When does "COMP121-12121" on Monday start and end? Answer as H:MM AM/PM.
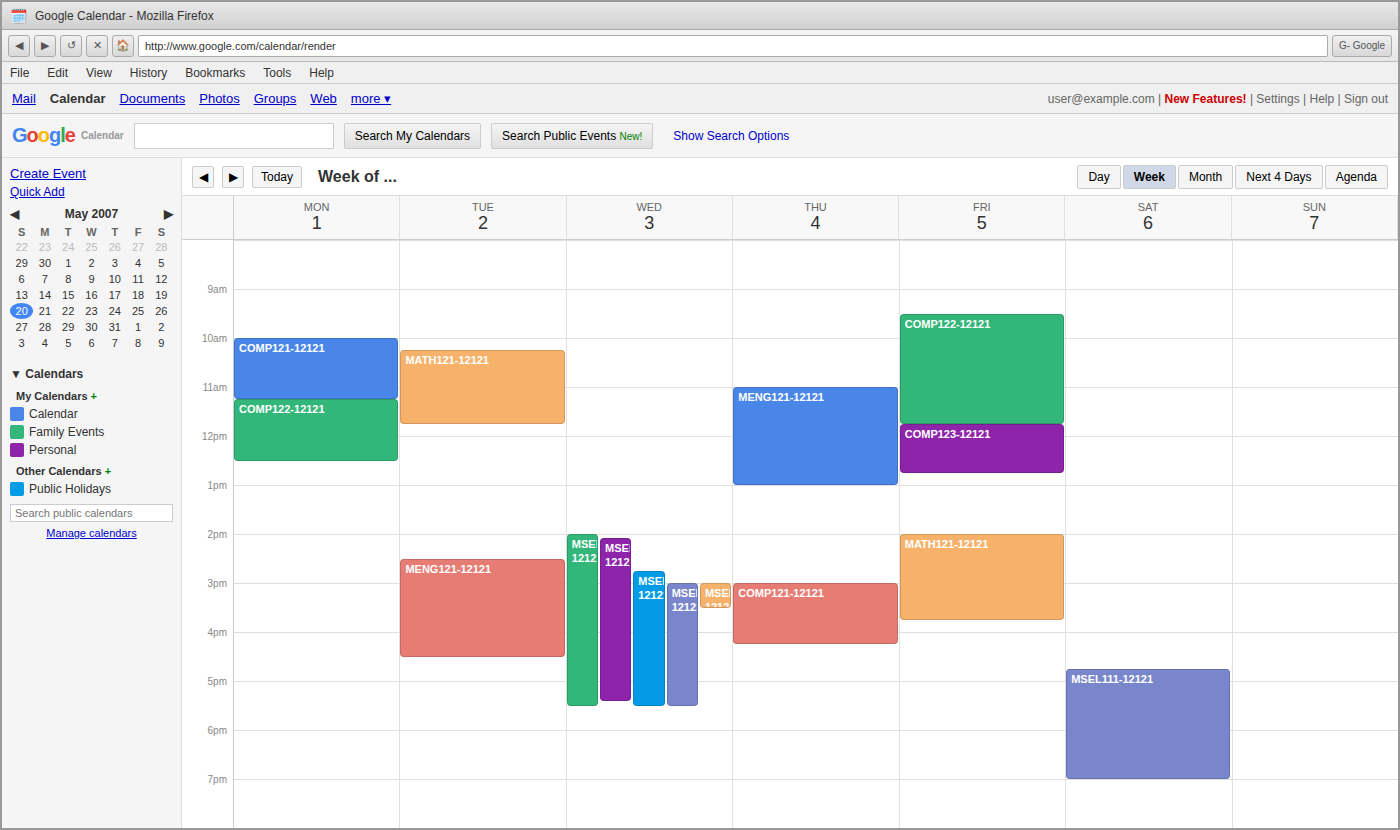
10:00 AM to 11:15 AM